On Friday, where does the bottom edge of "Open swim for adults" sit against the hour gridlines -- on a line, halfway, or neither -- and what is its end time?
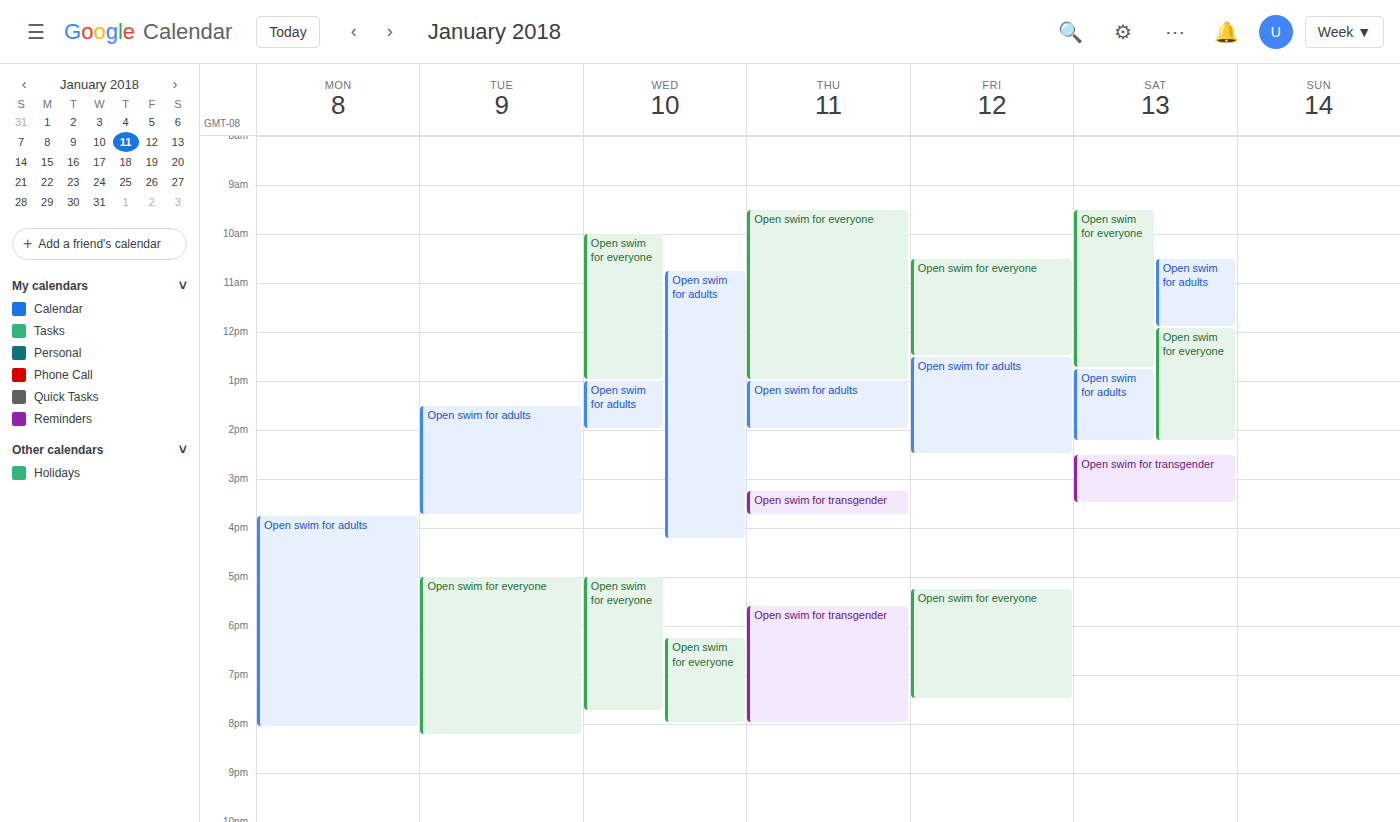
2:30 PM -- halfway between the 2 PM and 3 PM lines.